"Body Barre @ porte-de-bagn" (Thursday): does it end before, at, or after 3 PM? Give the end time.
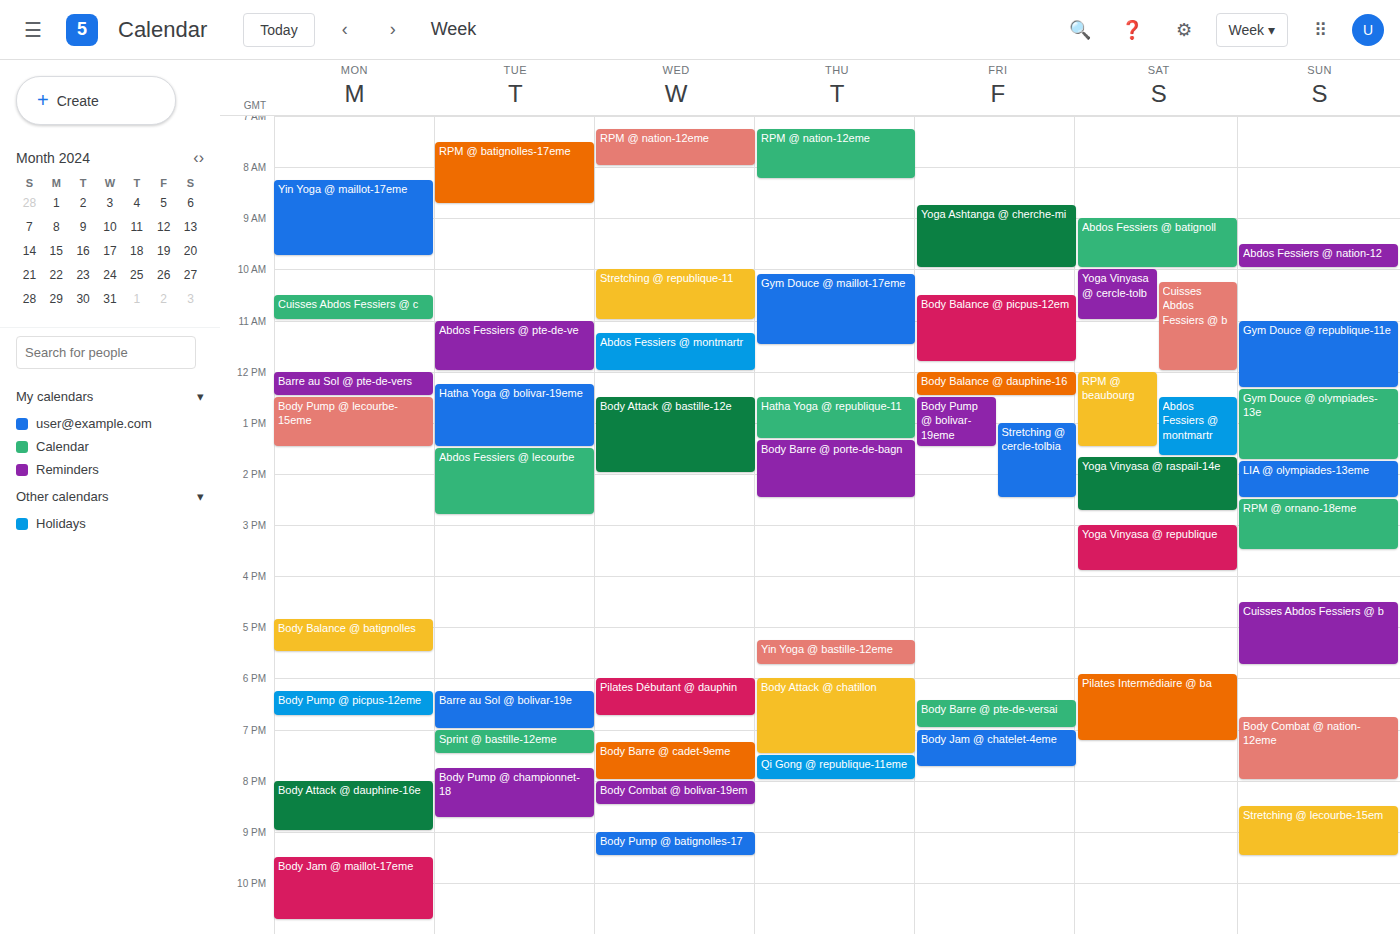
2:30 PM -- before 3 PM, 30 minutes above the 3 PM line.